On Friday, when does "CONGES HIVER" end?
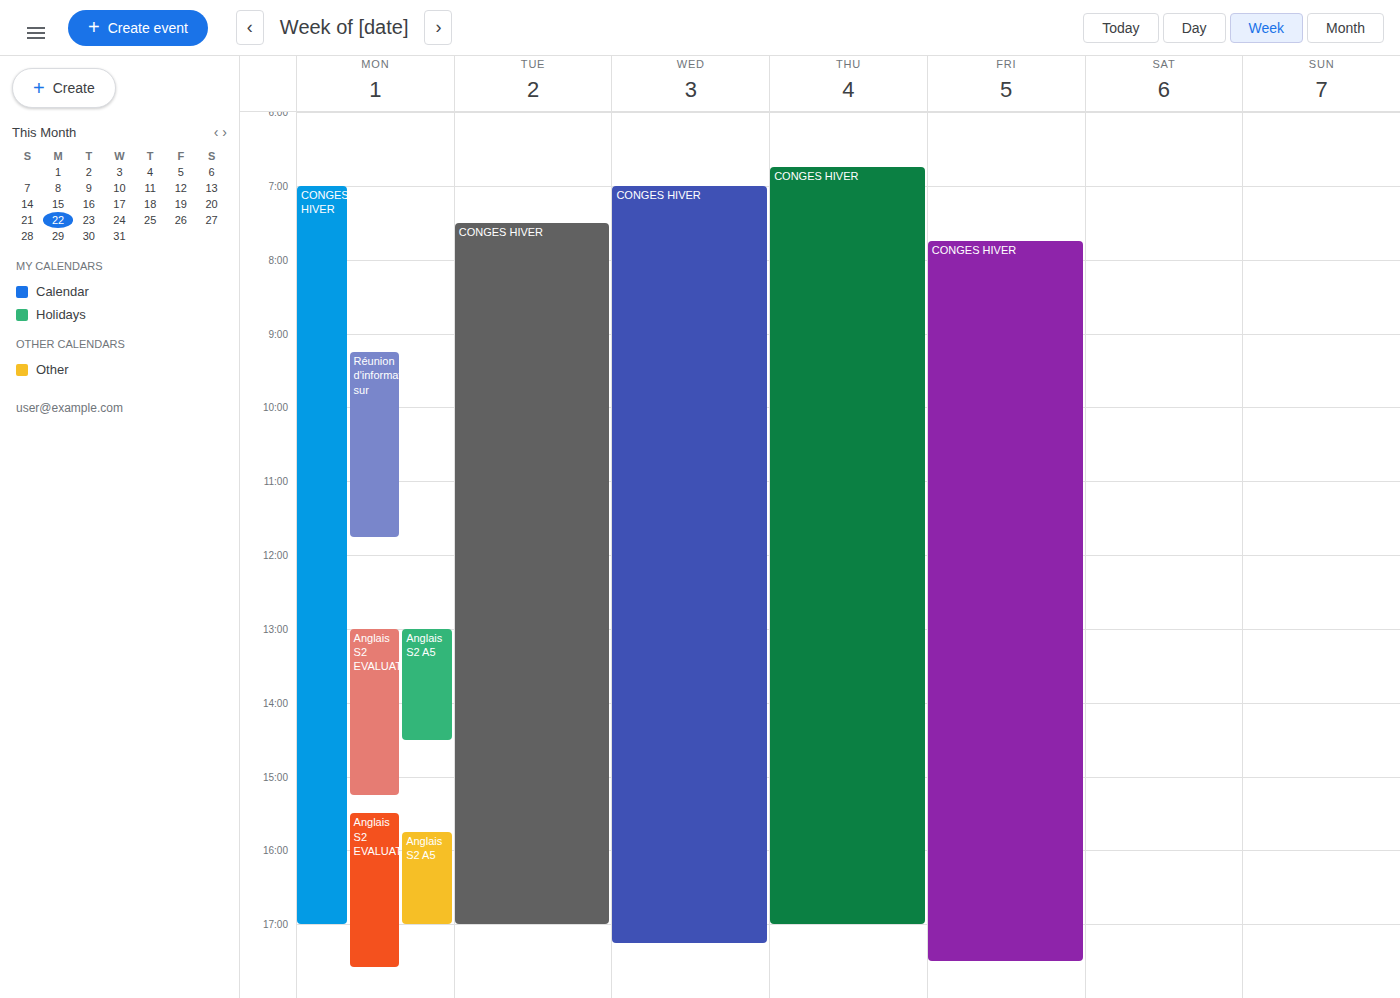
5:30 PM